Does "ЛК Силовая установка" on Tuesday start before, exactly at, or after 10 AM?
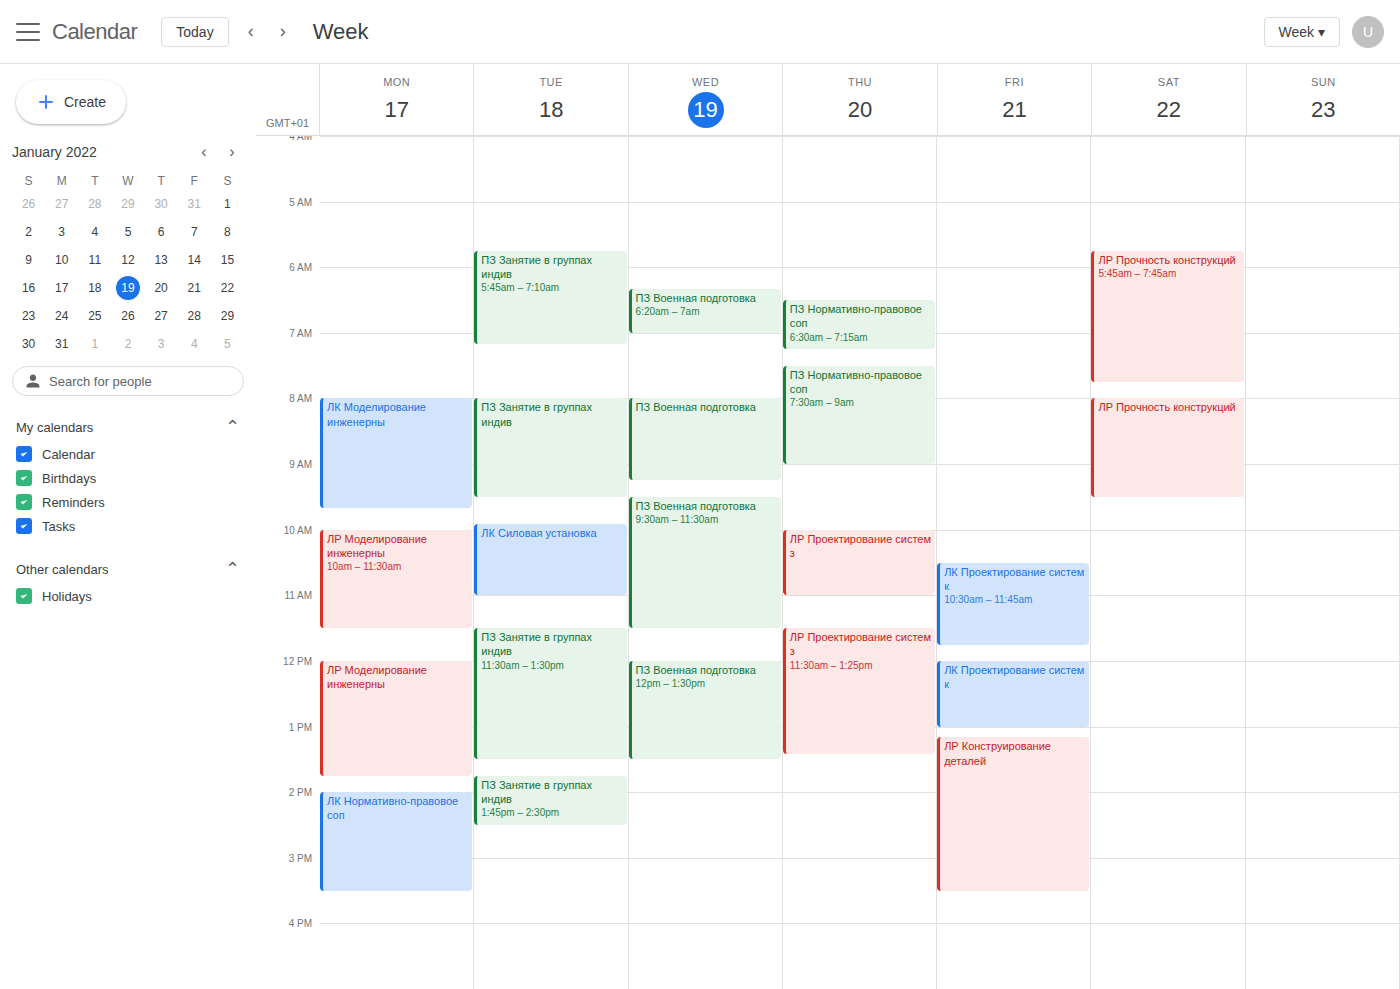
9:55 AM -- before 10 AM, 5 minutes above the 10 AM line.